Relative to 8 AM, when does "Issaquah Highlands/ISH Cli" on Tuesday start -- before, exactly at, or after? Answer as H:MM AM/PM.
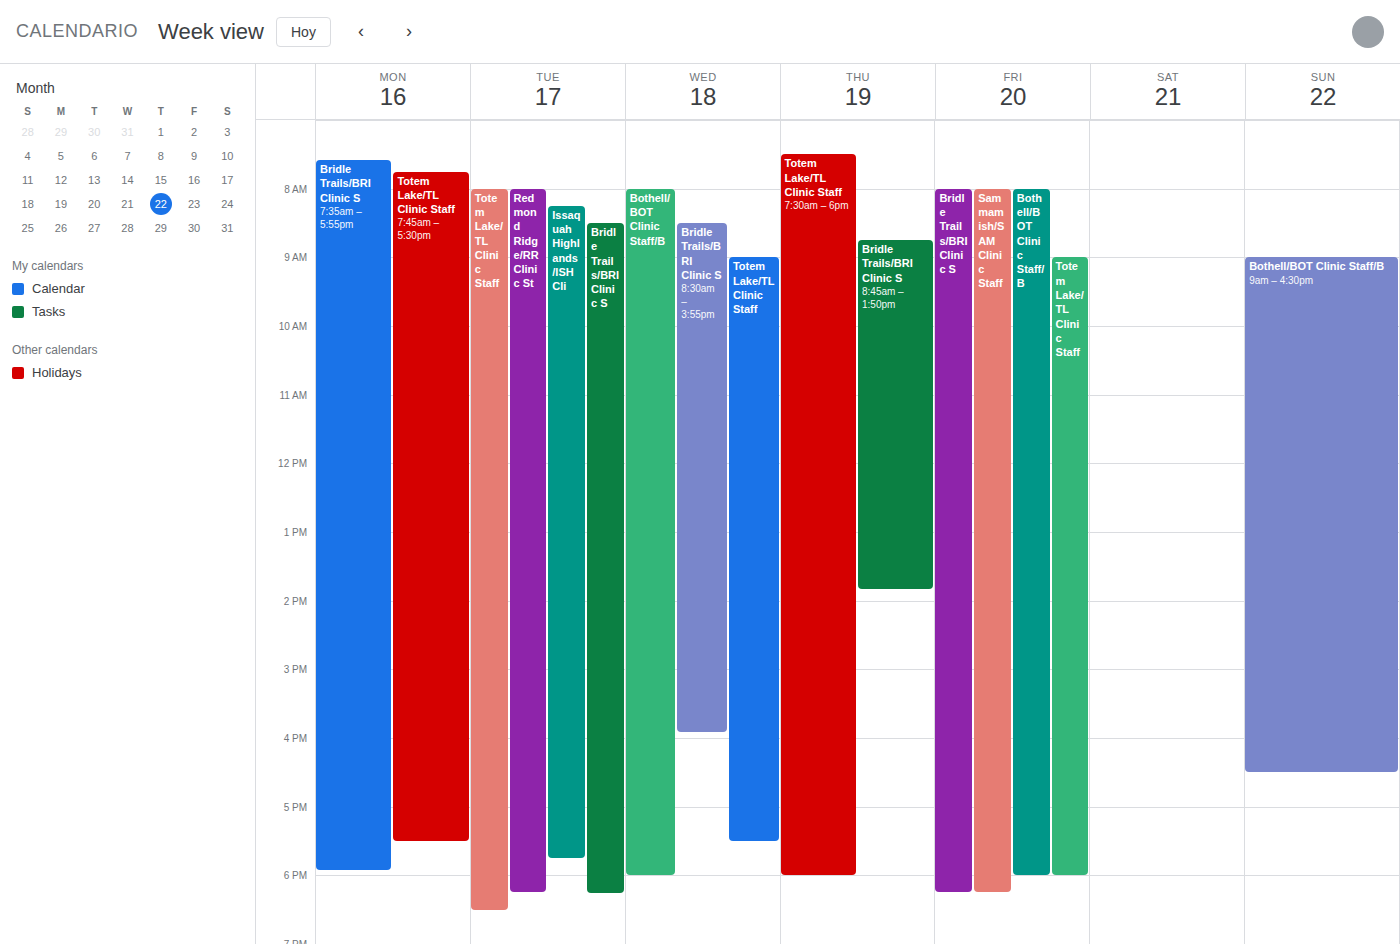
8:15 AM -- after 8 AM, 15 minutes below the 8 AM line.